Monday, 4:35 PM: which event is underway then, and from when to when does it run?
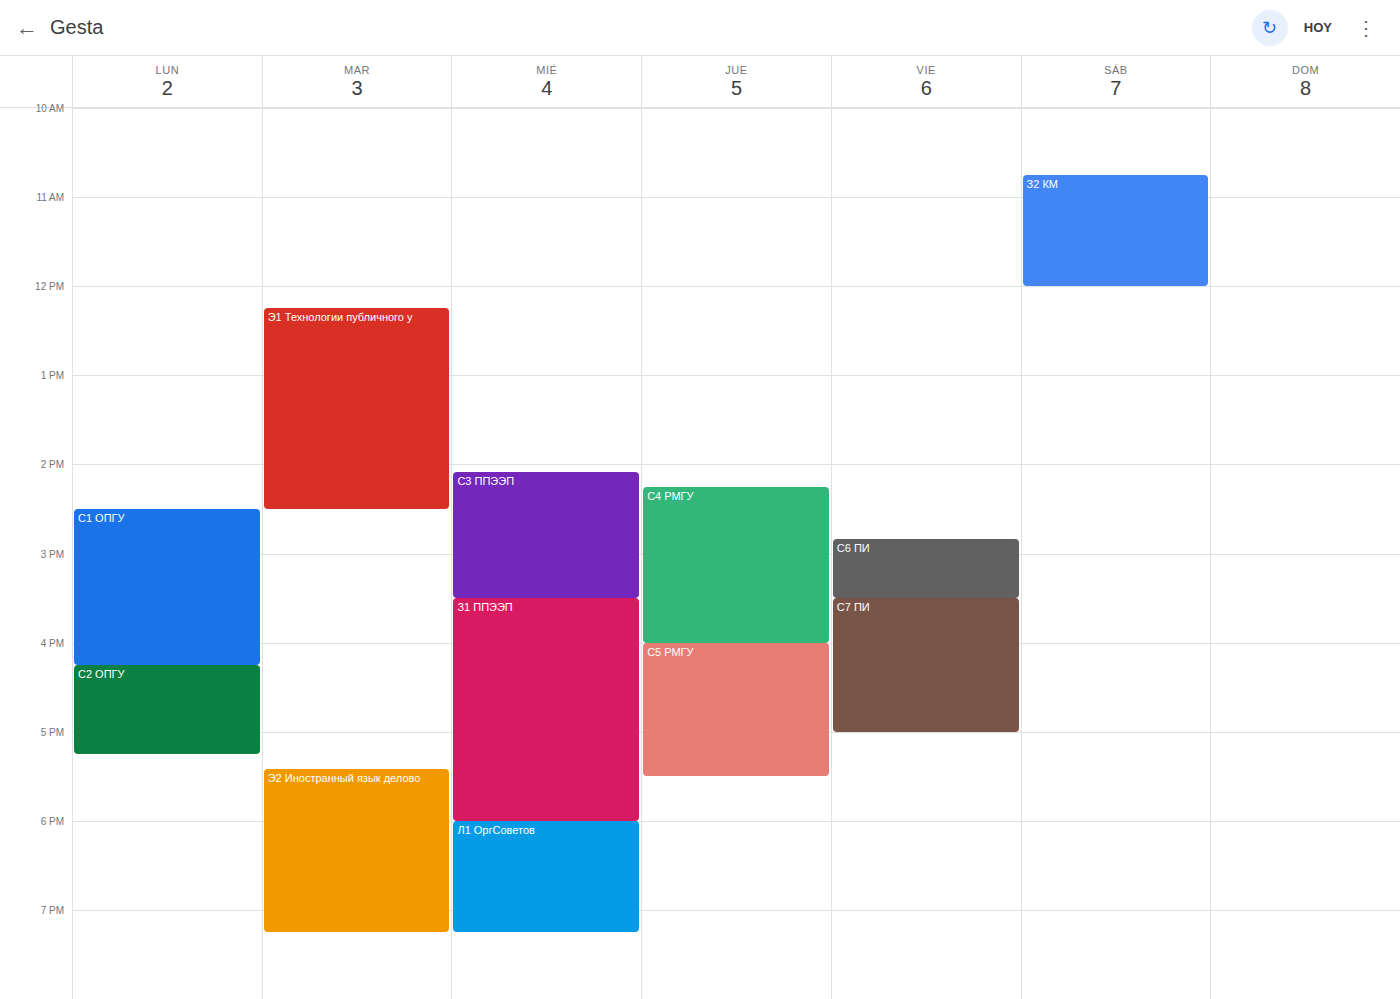
"С2 ОПГУ", 4:15 PM to 5:15 PM